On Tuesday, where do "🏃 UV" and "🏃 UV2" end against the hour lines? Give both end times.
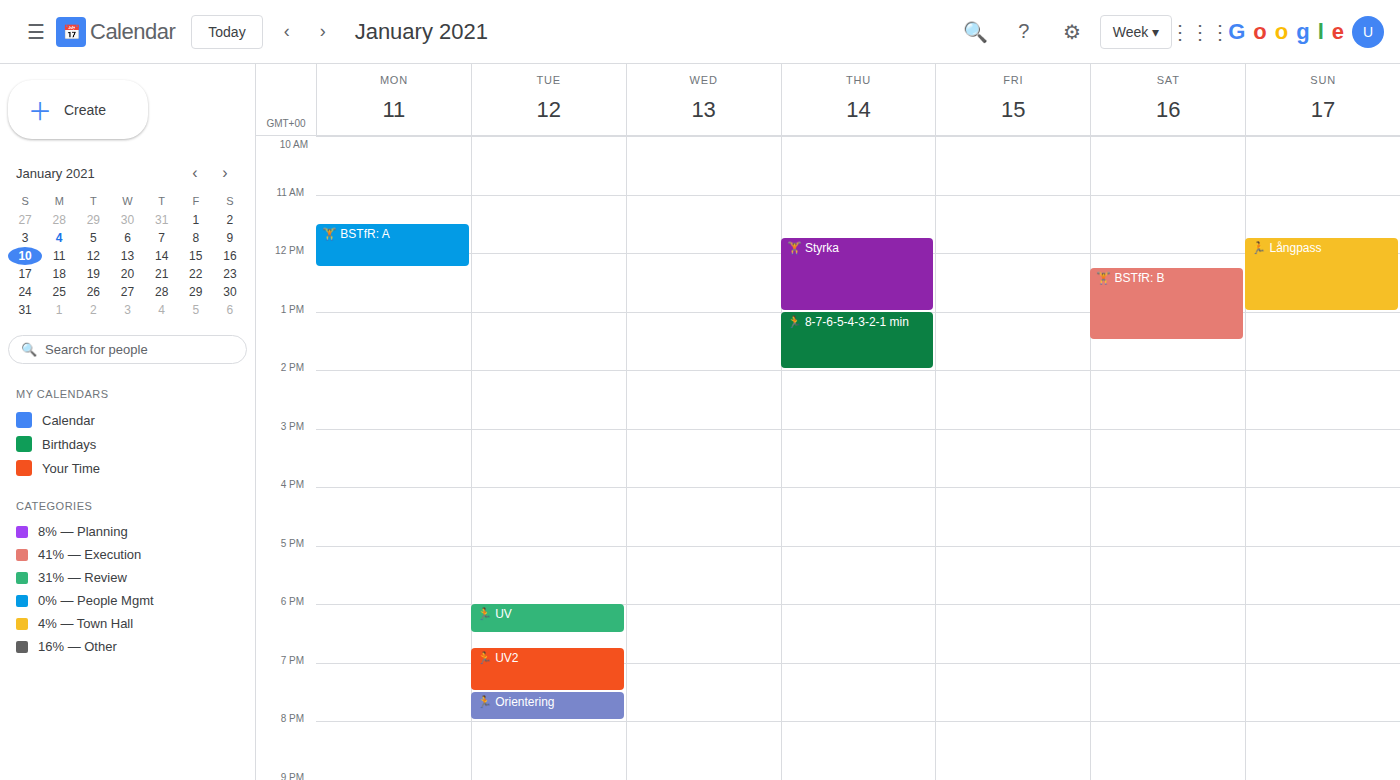
"🏃 UV": 6:30 PM, halfway between the 6 PM and 7 PM lines. "🏃 UV2": 7:30 PM, halfway between the 7 PM and 8 PM lines.